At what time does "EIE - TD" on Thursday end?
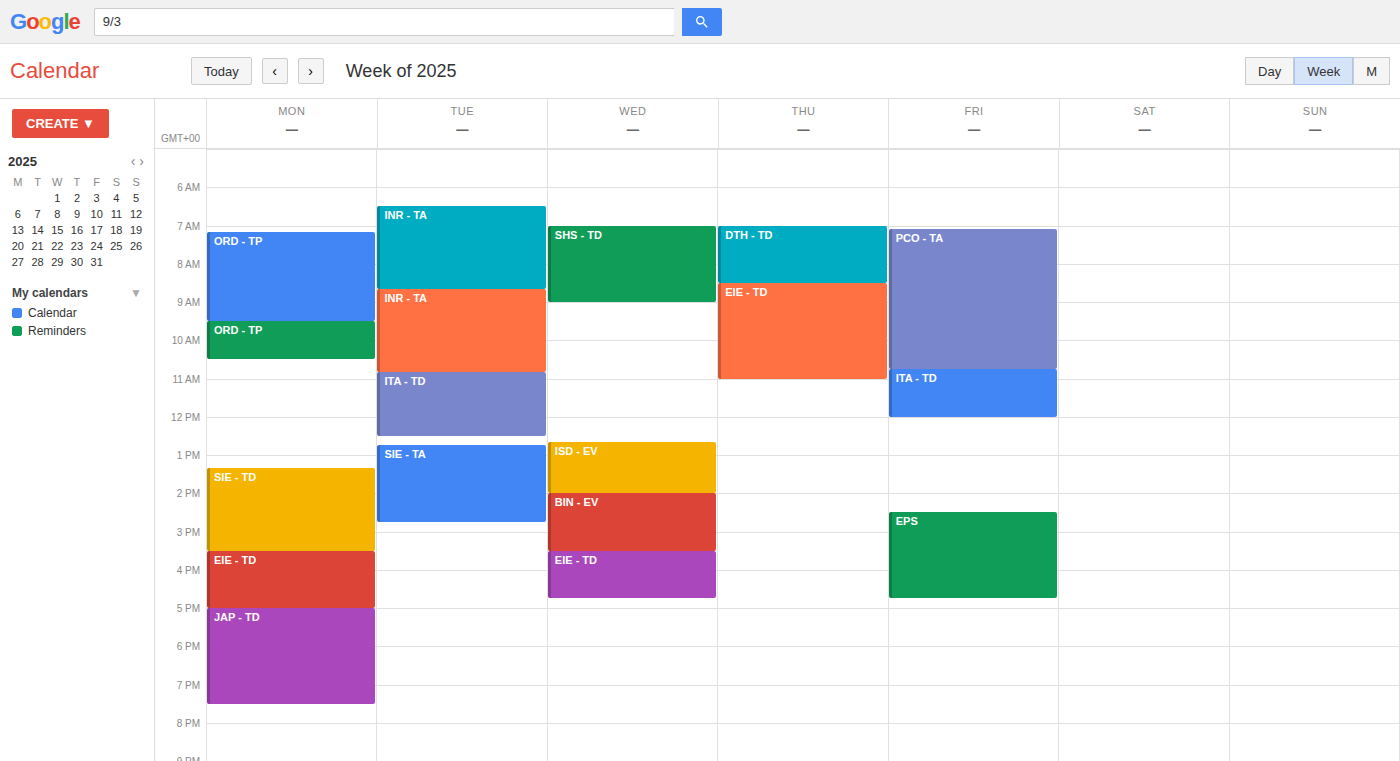
11:00